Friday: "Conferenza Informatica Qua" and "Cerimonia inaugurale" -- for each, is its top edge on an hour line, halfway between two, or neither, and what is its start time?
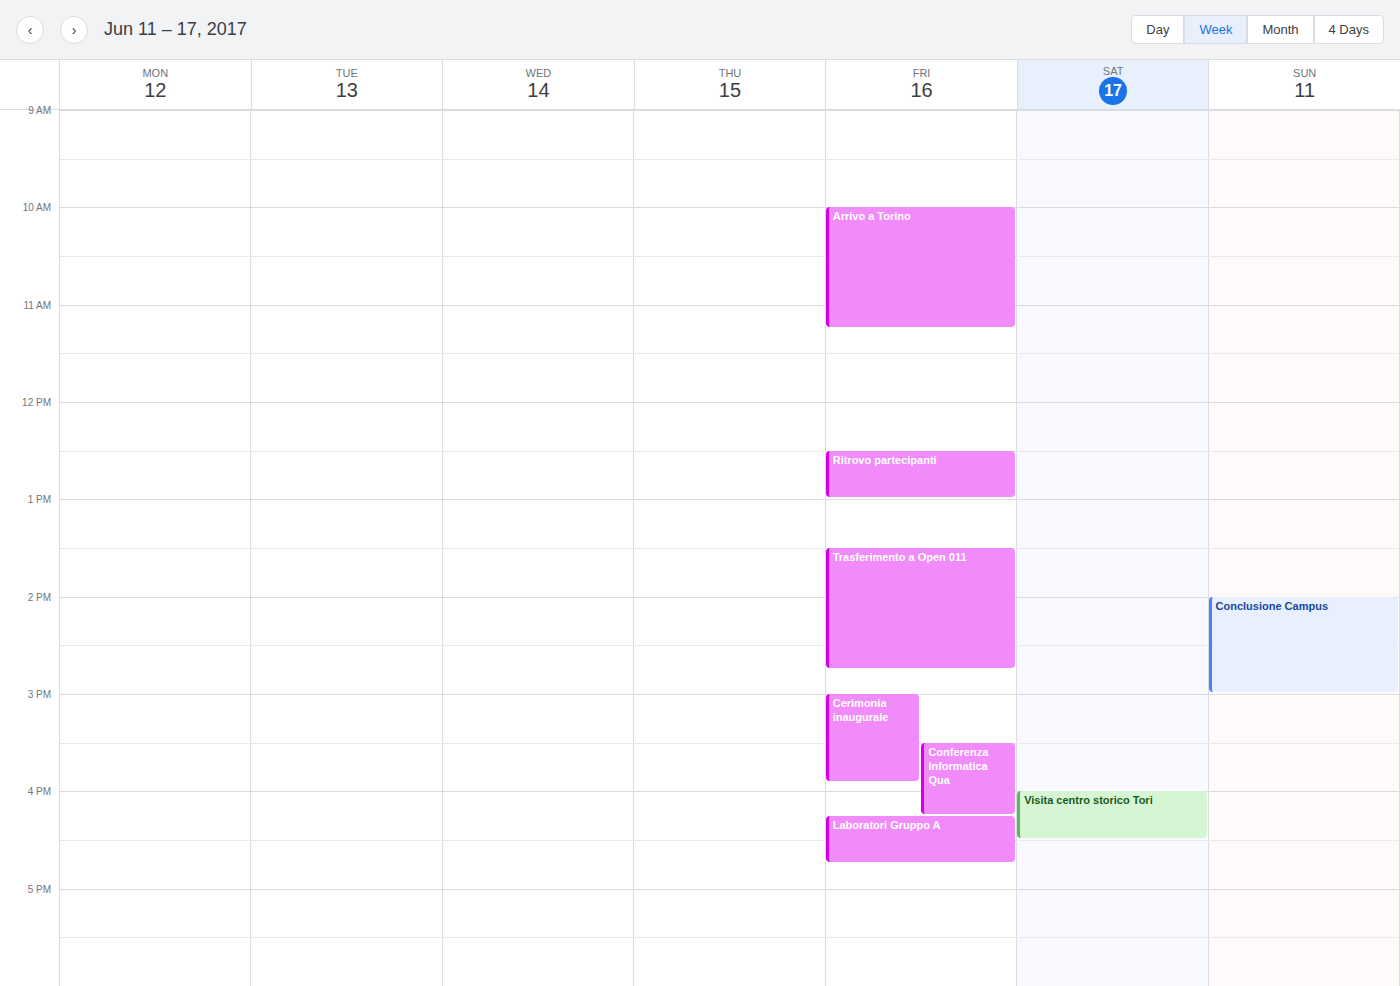
"Conferenza Informatica Qua": 3:30 PM, halfway between the 3 PM and 4 PM lines. "Cerimonia inaugurale": 3:00 PM, exactly on the 3 PM line.